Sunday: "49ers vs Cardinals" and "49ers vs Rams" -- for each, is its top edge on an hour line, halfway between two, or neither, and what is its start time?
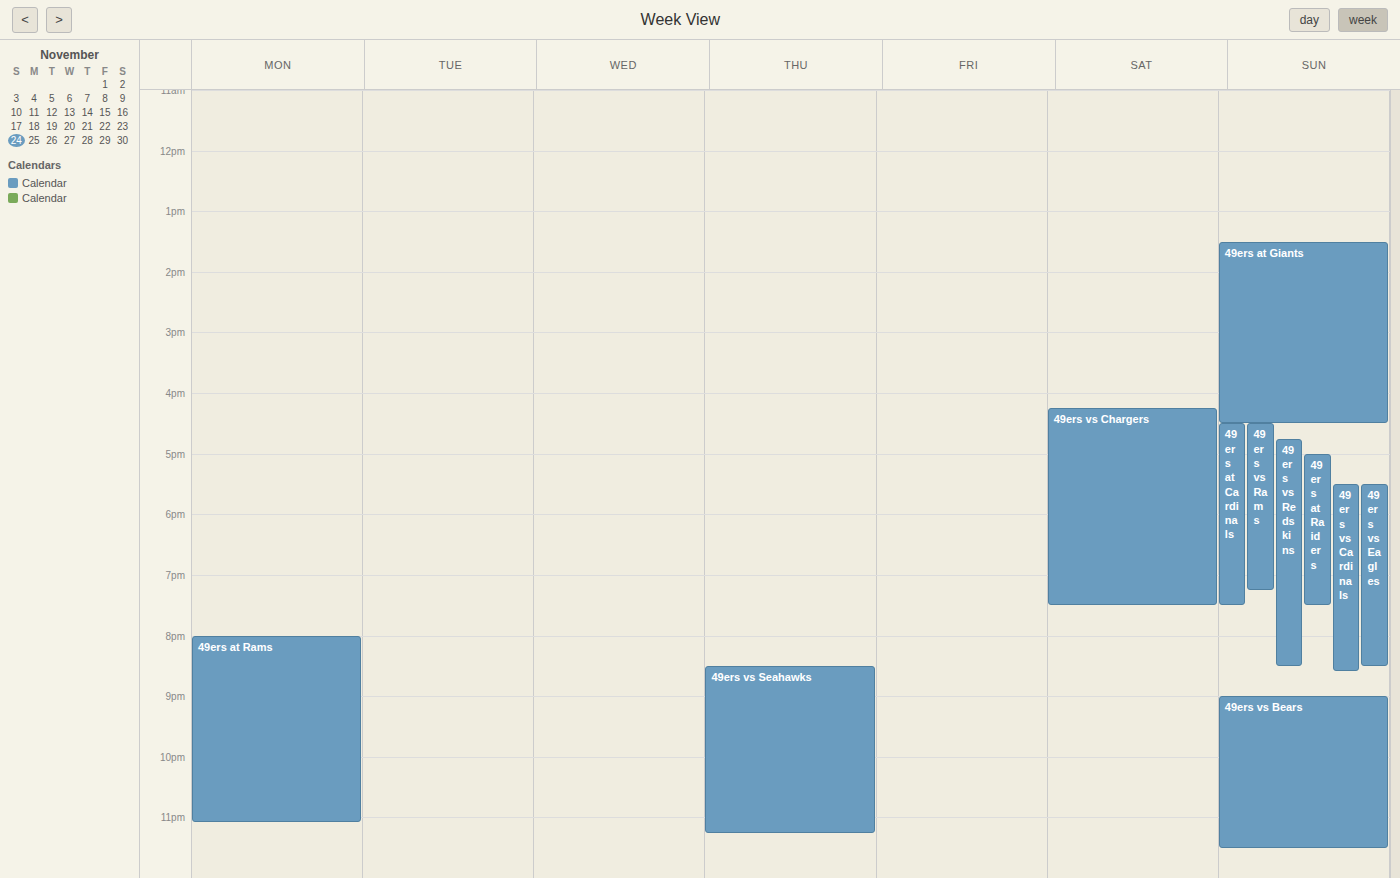
"49ers vs Cardinals": 5:30 PM, halfway between the 5 PM and 6 PM lines. "49ers vs Rams": 4:30 PM, halfway between the 4 PM and 5 PM lines.